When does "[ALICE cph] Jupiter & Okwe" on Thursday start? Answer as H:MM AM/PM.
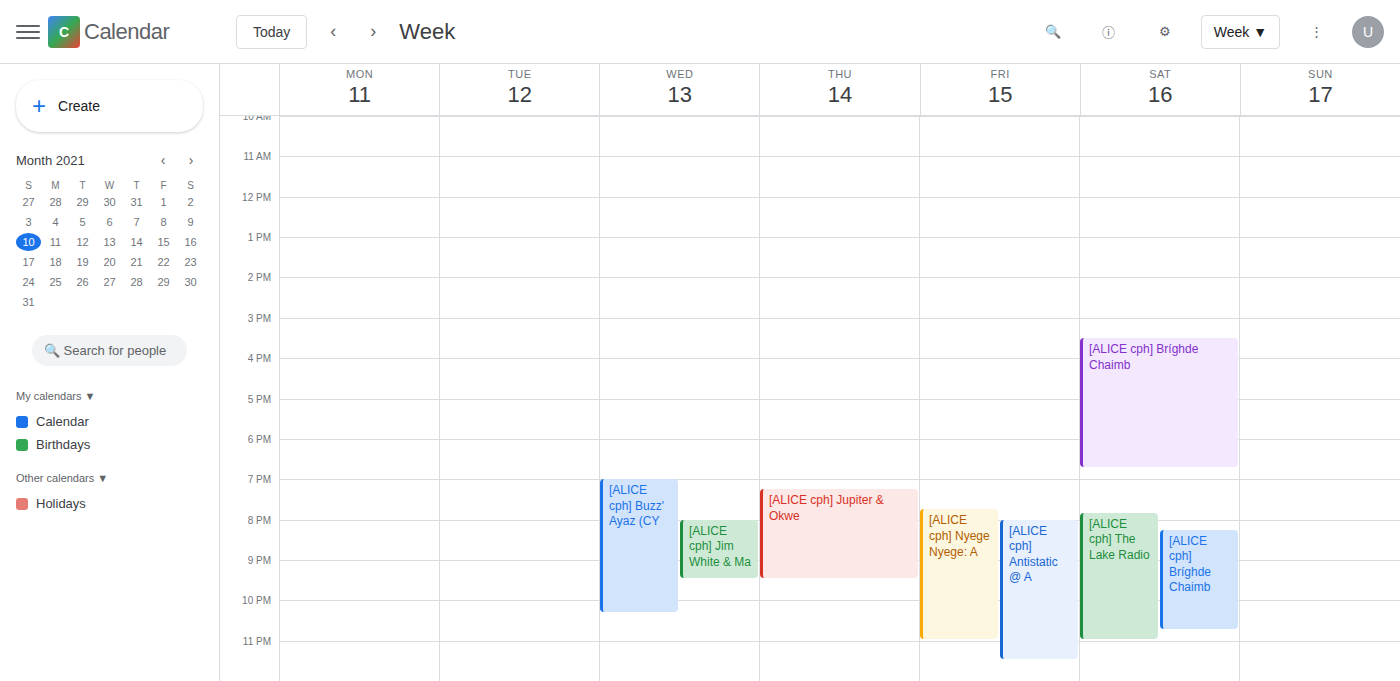
7:15 PM